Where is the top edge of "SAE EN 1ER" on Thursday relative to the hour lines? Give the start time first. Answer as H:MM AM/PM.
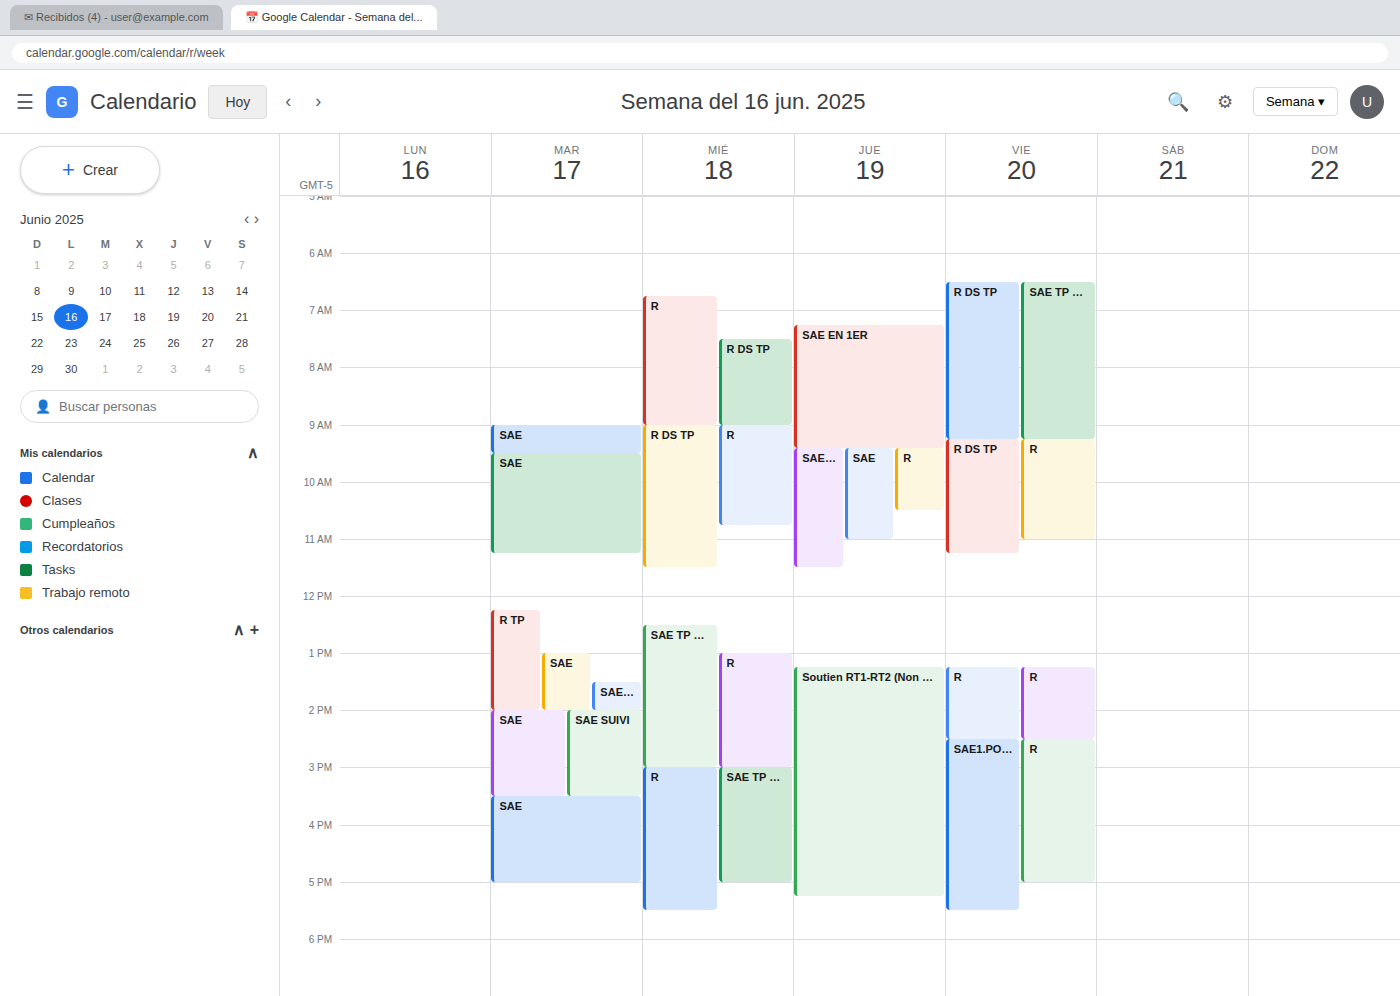
7:15 AM -- neither: a quarter of the way from the 7 AM line to the 8 AM line.